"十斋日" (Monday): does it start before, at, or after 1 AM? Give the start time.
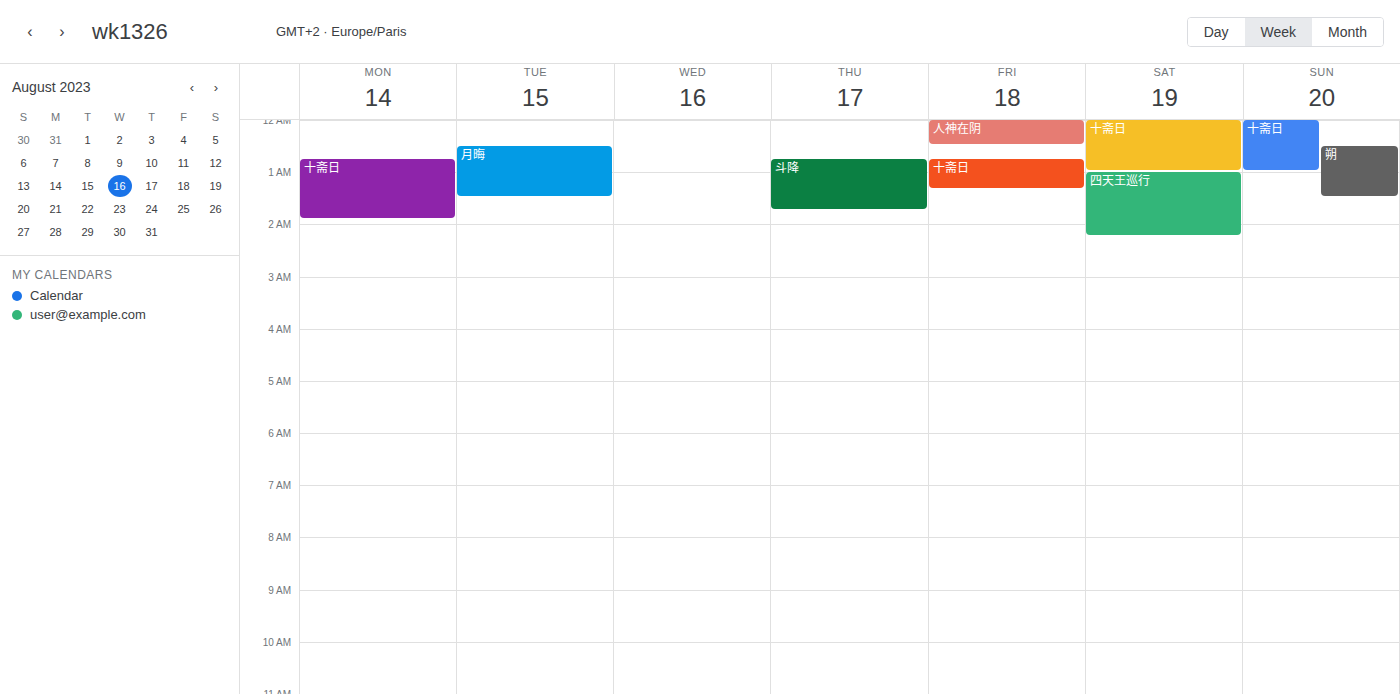
12:45 AM -- before 1 AM, 15 minutes above the 1 AM line.